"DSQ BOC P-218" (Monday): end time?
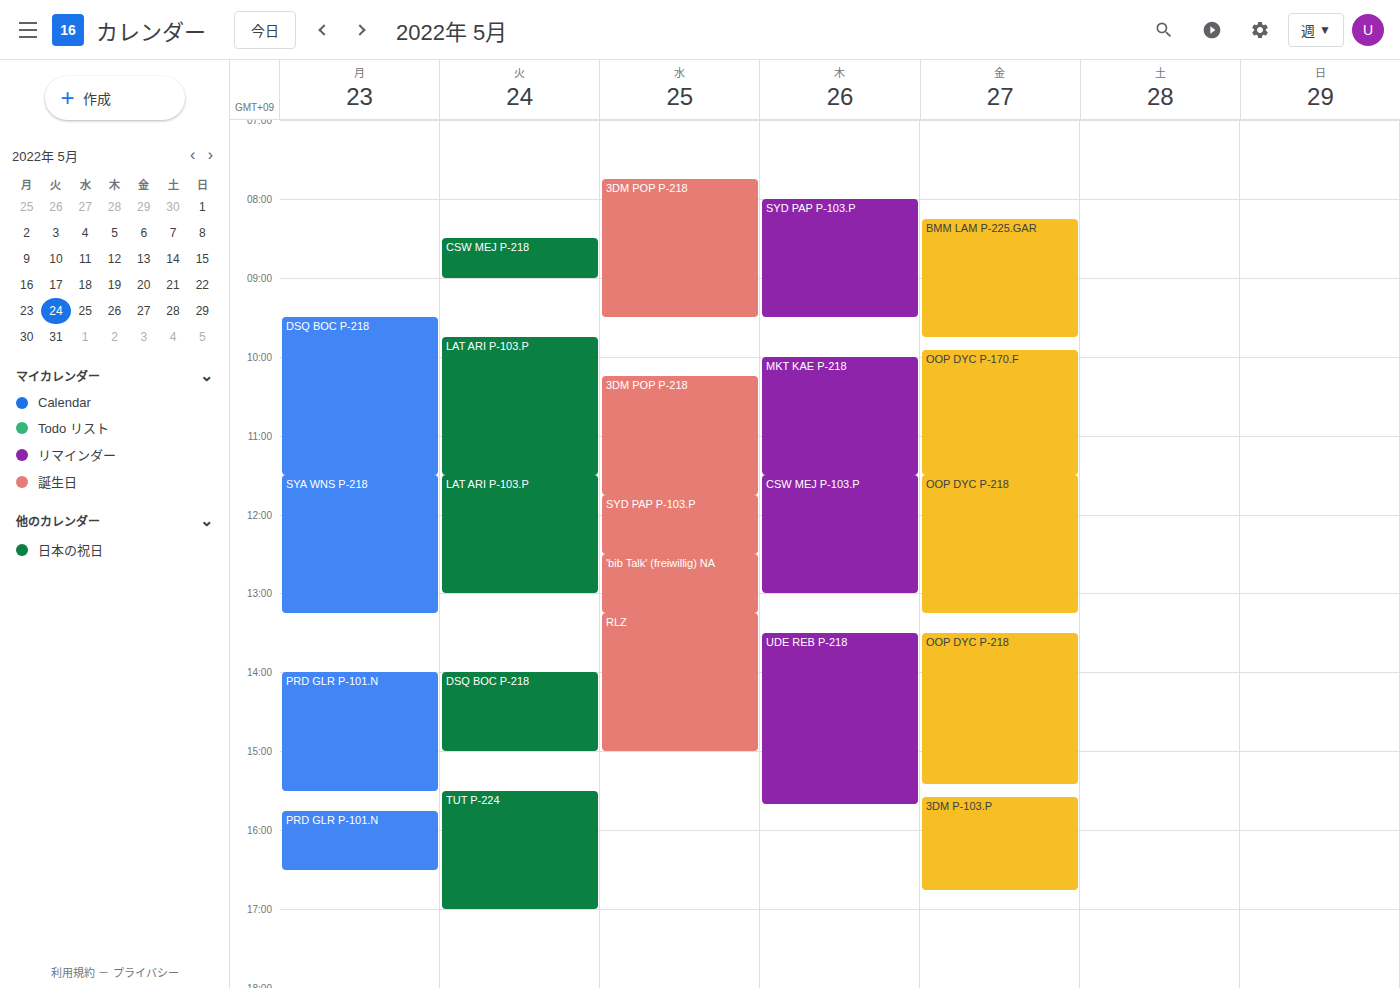
11:30 AM